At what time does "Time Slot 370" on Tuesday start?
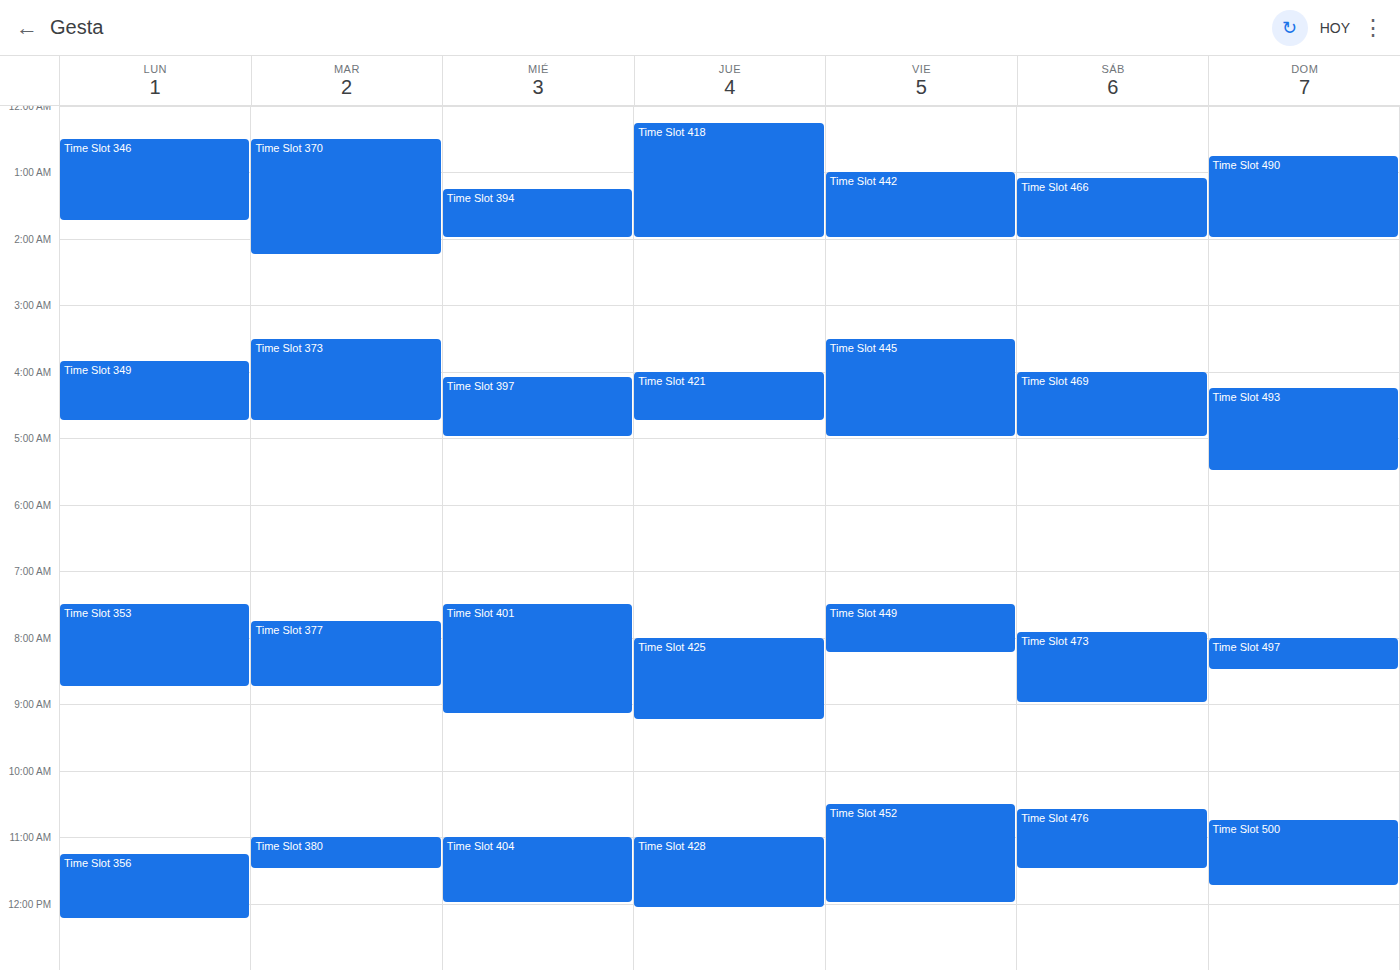
12:30 AM